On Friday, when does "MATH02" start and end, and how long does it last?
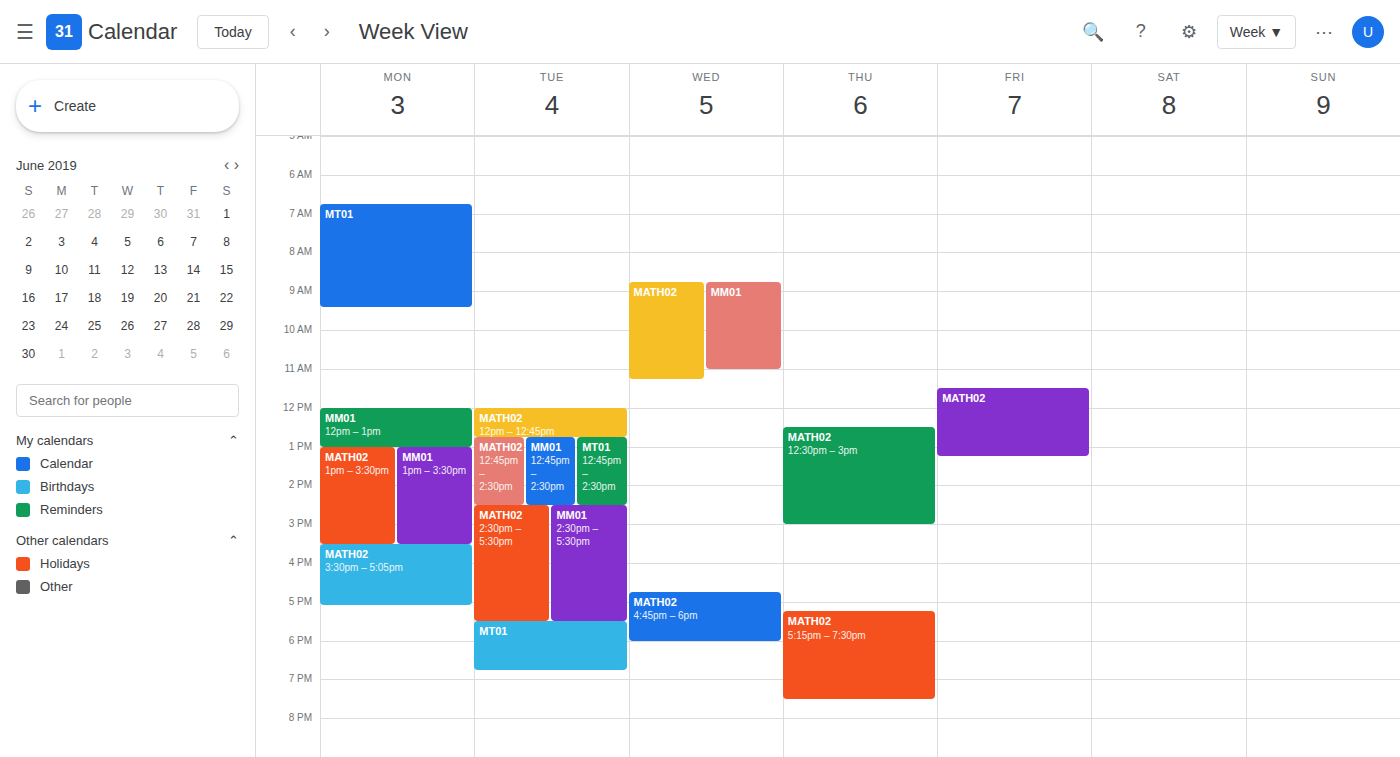
11:30 to 13:15, 1 hour 45 minutes